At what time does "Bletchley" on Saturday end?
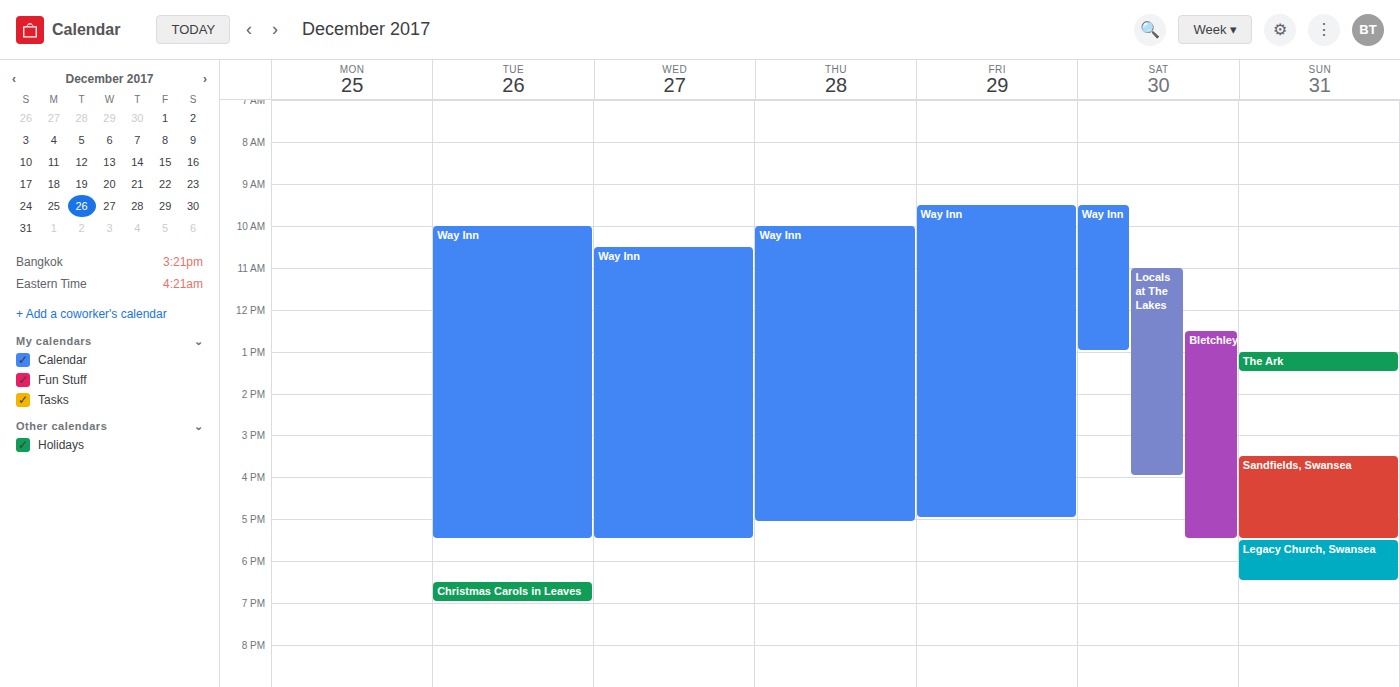
5:30 PM